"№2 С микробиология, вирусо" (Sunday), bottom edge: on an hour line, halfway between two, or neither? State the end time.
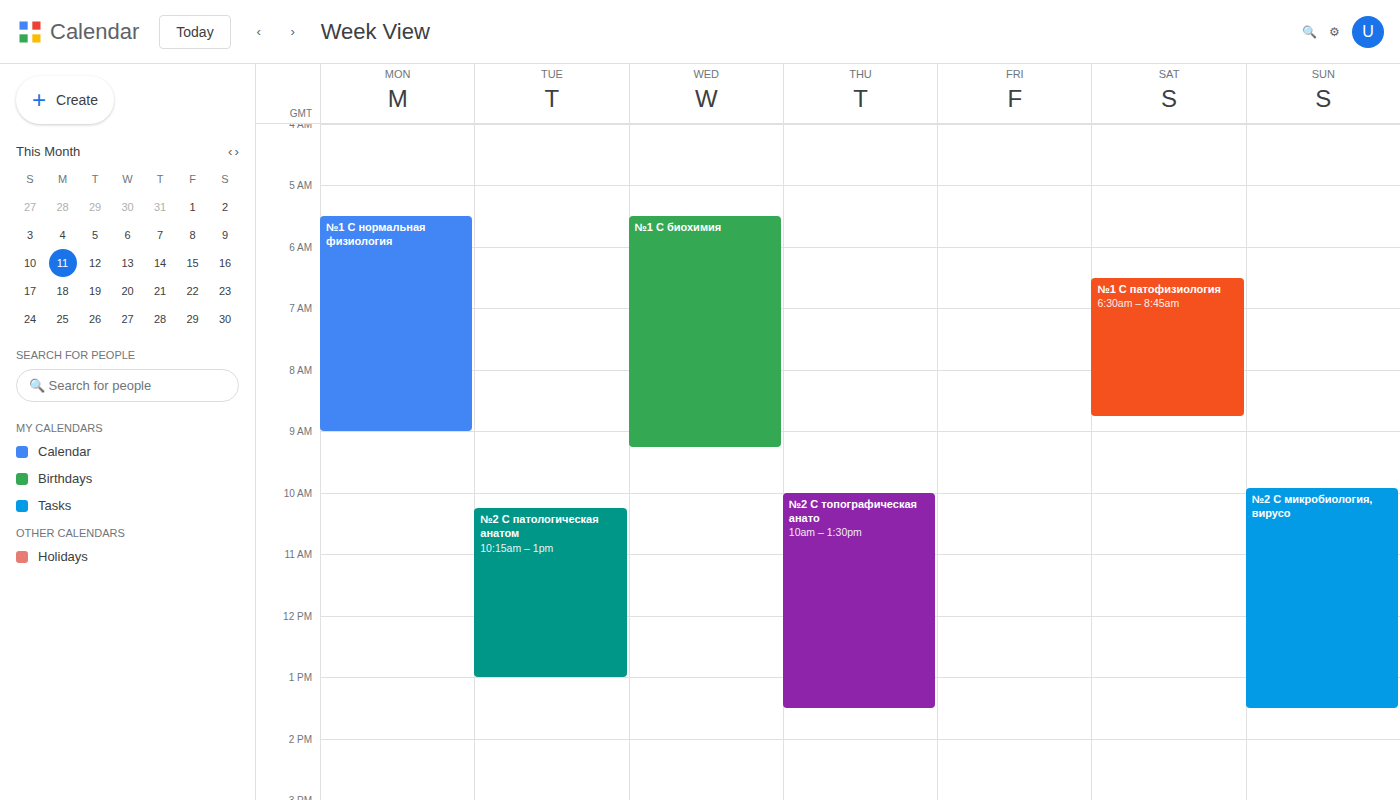
1:30 PM -- halfway between the 1 PM and 2 PM lines.